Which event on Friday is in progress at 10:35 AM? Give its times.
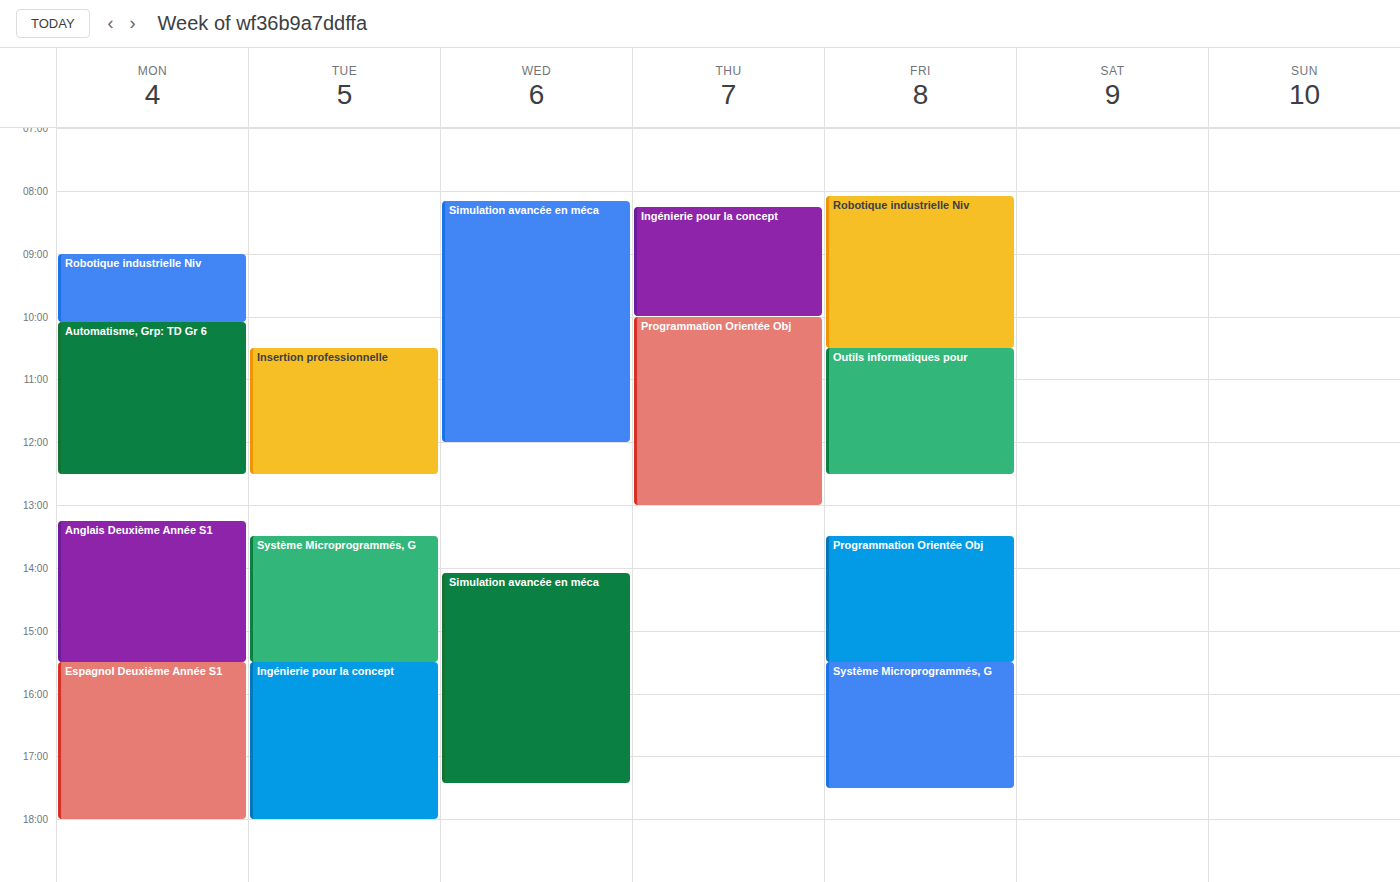
"Outils informatiques pour", 10:30 AM to 12:30 PM